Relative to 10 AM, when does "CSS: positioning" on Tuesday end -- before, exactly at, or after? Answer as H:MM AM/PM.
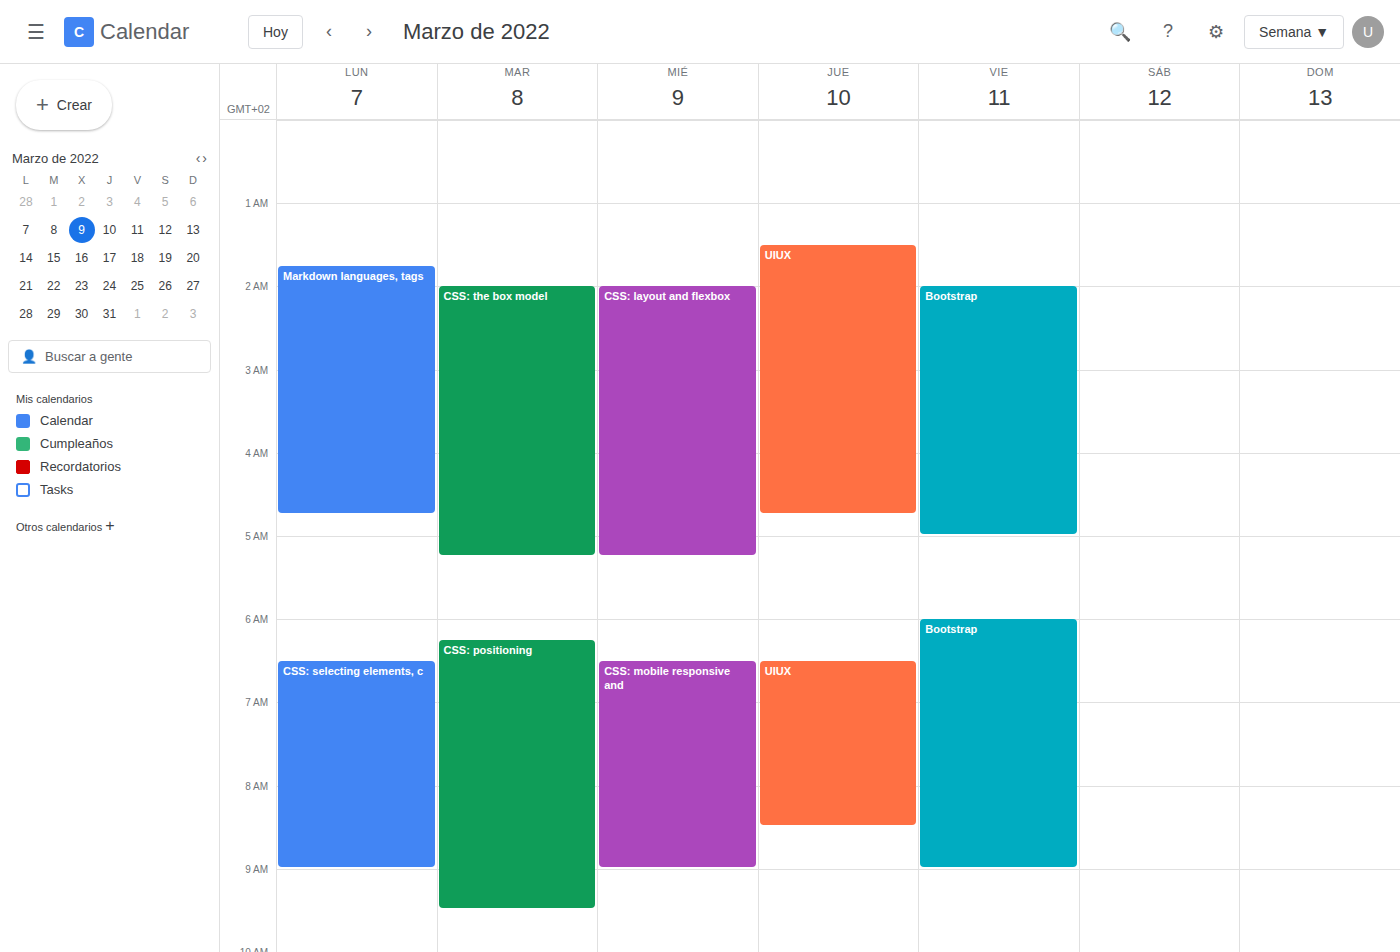
9:30 AM -- before 10 AM, 30 minutes above the 10 AM line.